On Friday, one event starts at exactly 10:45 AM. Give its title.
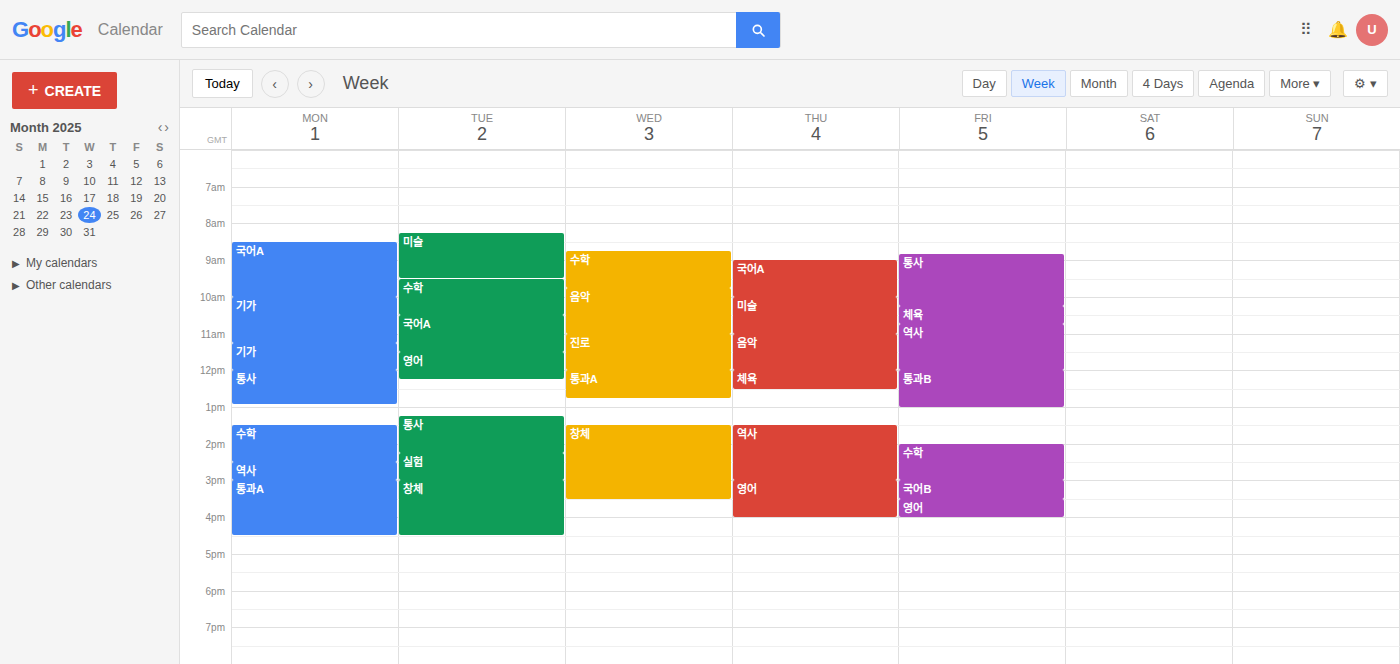
"역사"